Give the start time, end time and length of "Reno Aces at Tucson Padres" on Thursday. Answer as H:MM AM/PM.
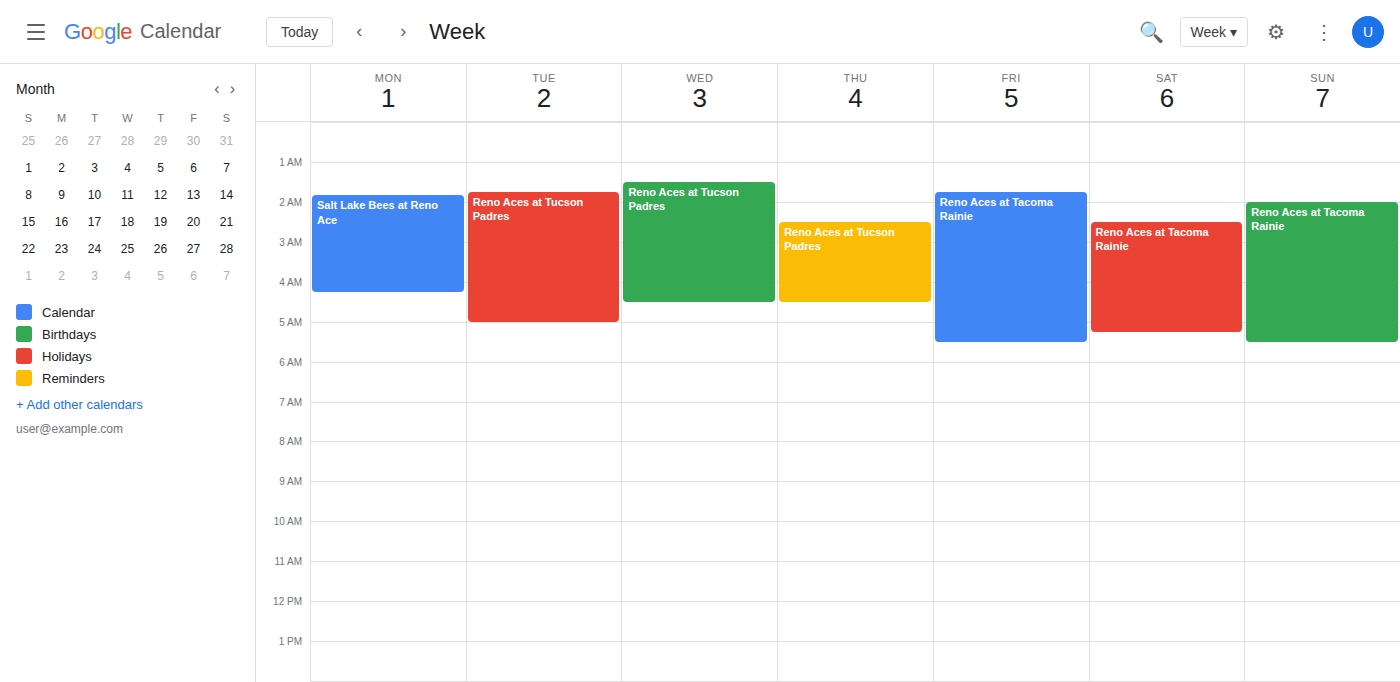
2:30 AM to 4:30 AM, 2 hours